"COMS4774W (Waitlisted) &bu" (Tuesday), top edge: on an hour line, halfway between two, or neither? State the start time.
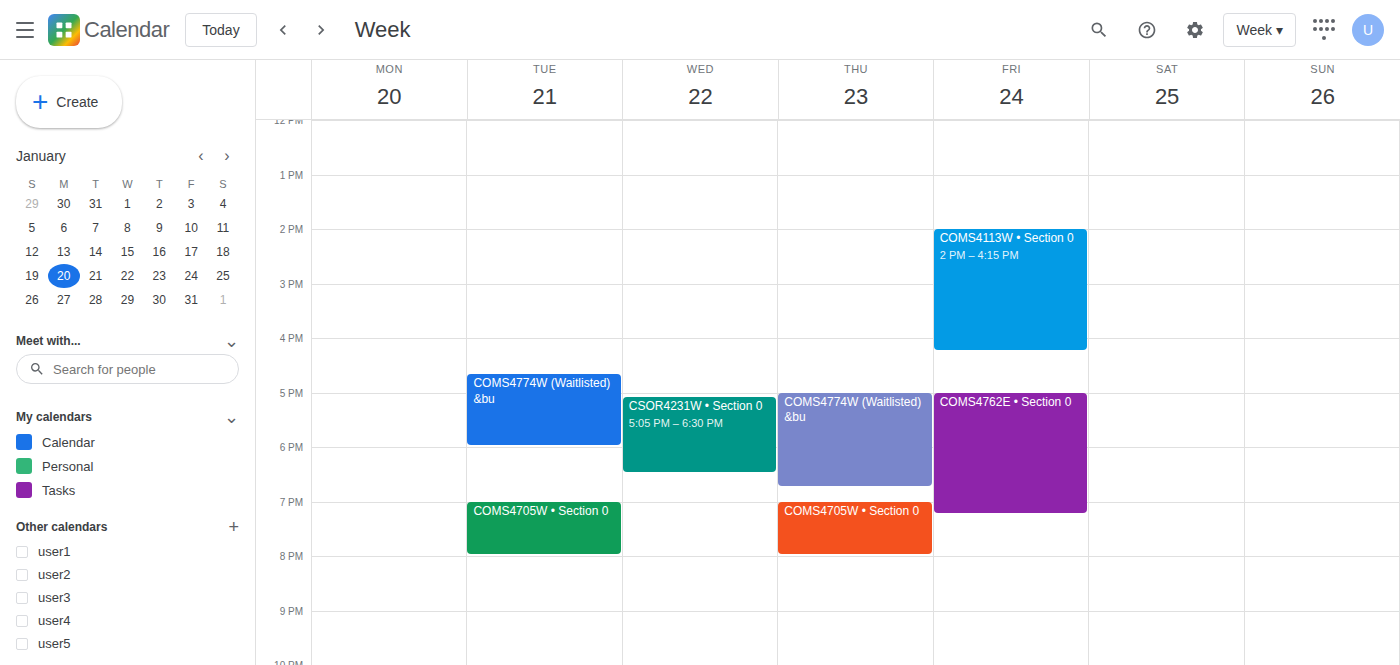
4:40 PM -- neither: 40 minutes below the 4 PM line and 20 minutes above the 5 PM line.